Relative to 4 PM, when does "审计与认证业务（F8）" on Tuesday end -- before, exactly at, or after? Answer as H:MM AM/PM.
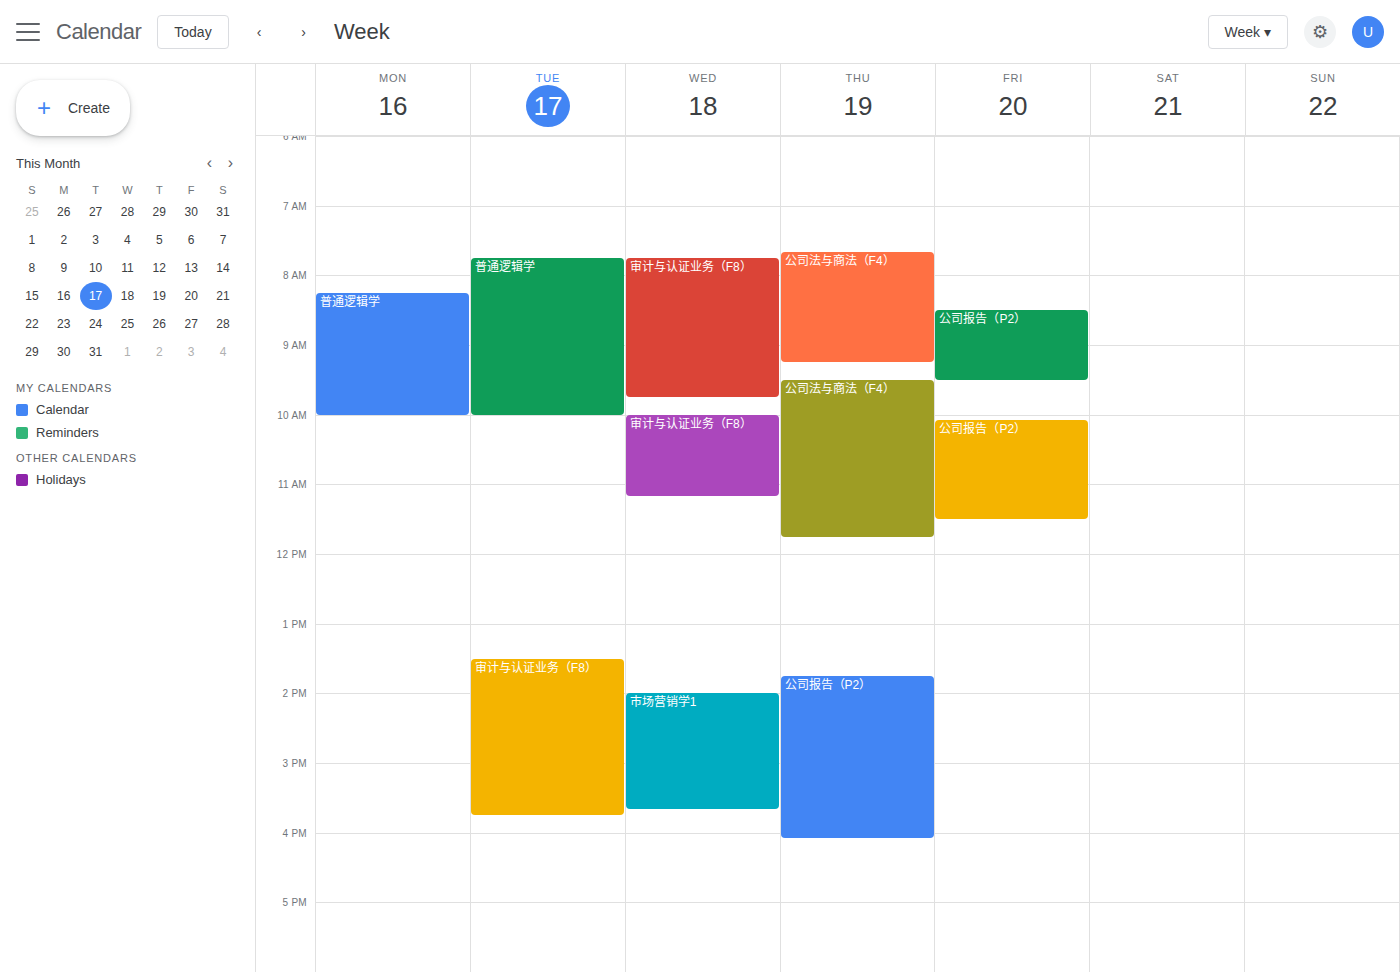
3:45 PM -- before 4 PM, 15 minutes above the 4 PM line.